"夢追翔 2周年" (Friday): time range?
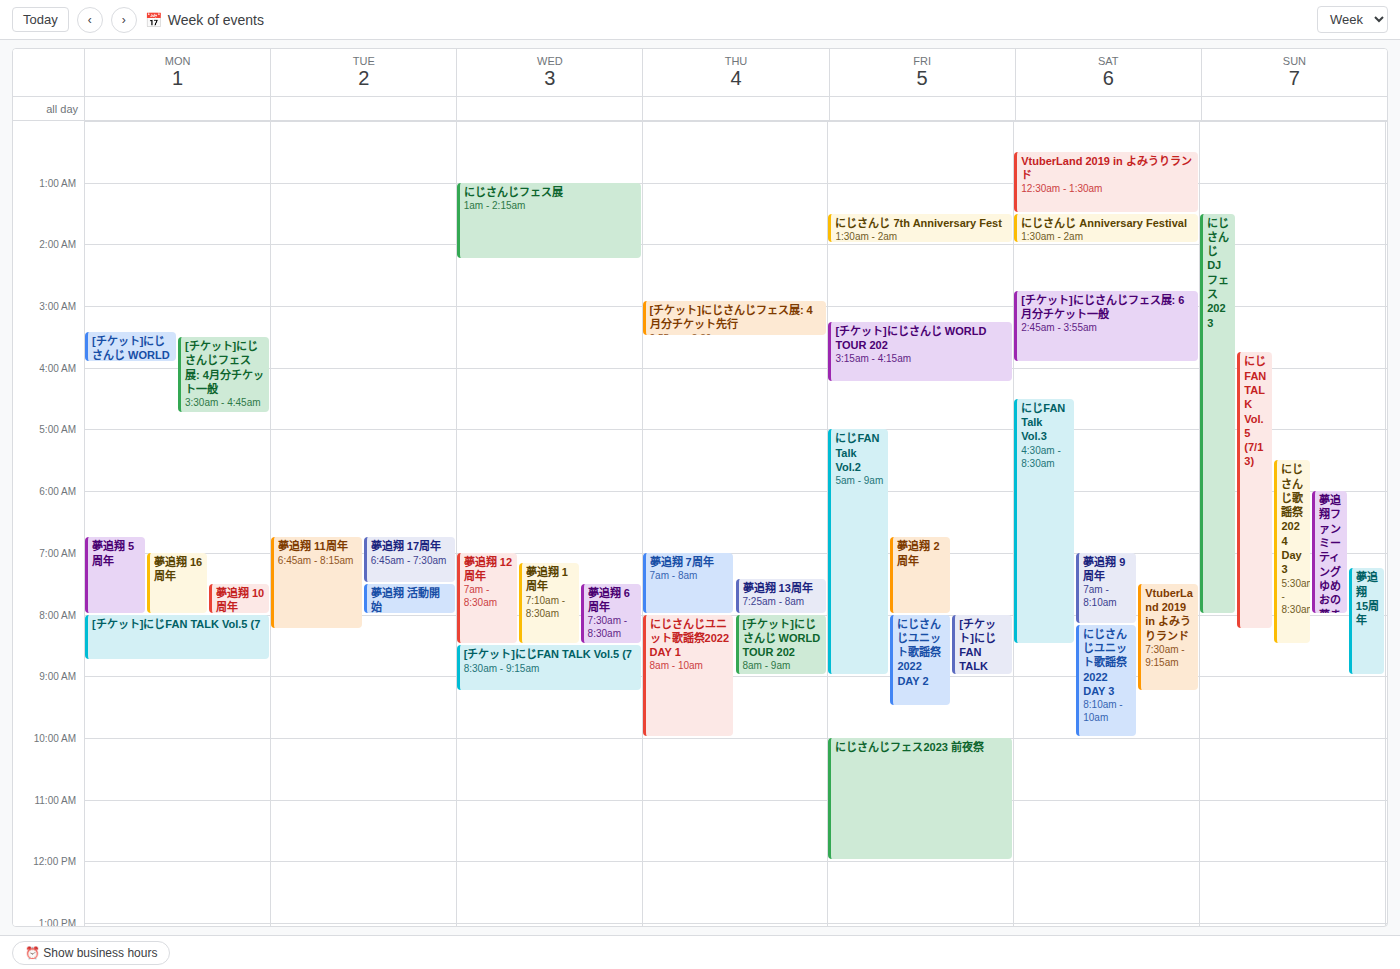
6:45 AM to 8:00 AM